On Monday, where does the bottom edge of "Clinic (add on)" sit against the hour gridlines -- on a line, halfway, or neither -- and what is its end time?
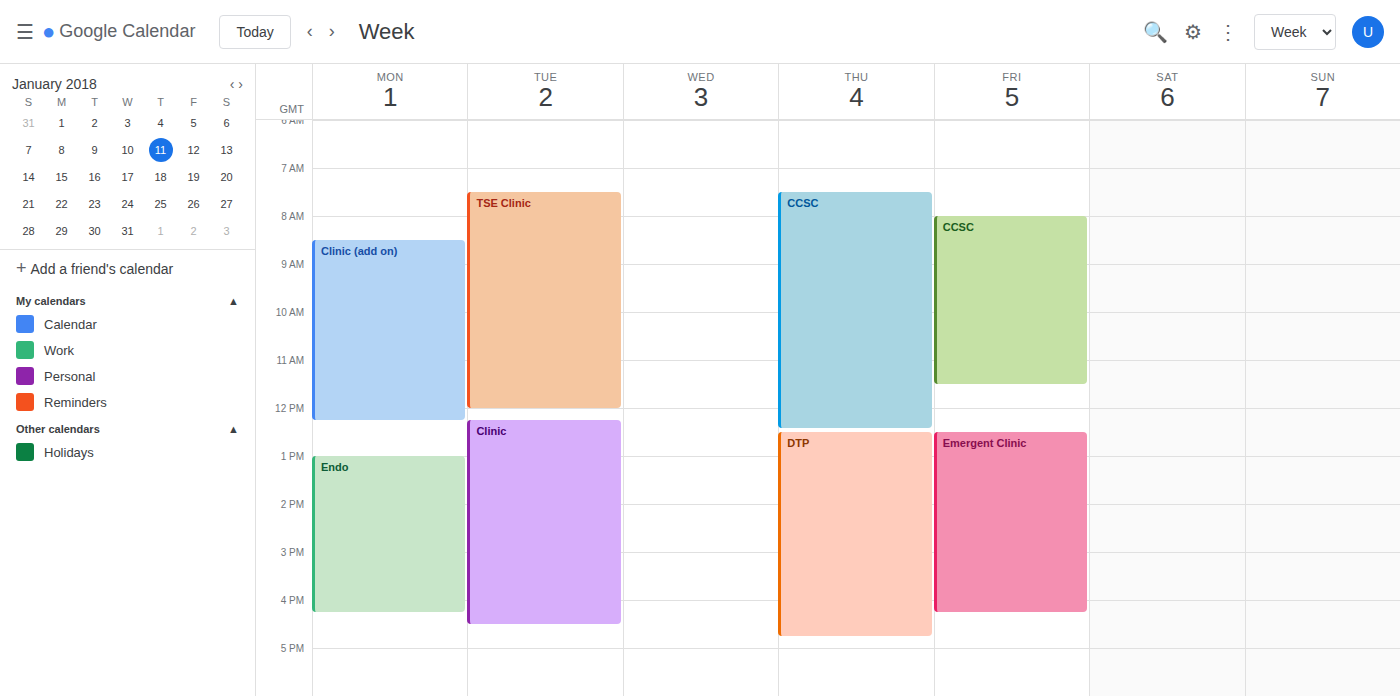
12:15 PM -- neither: a quarter of the way from the 12 PM line to the 1 PM line.